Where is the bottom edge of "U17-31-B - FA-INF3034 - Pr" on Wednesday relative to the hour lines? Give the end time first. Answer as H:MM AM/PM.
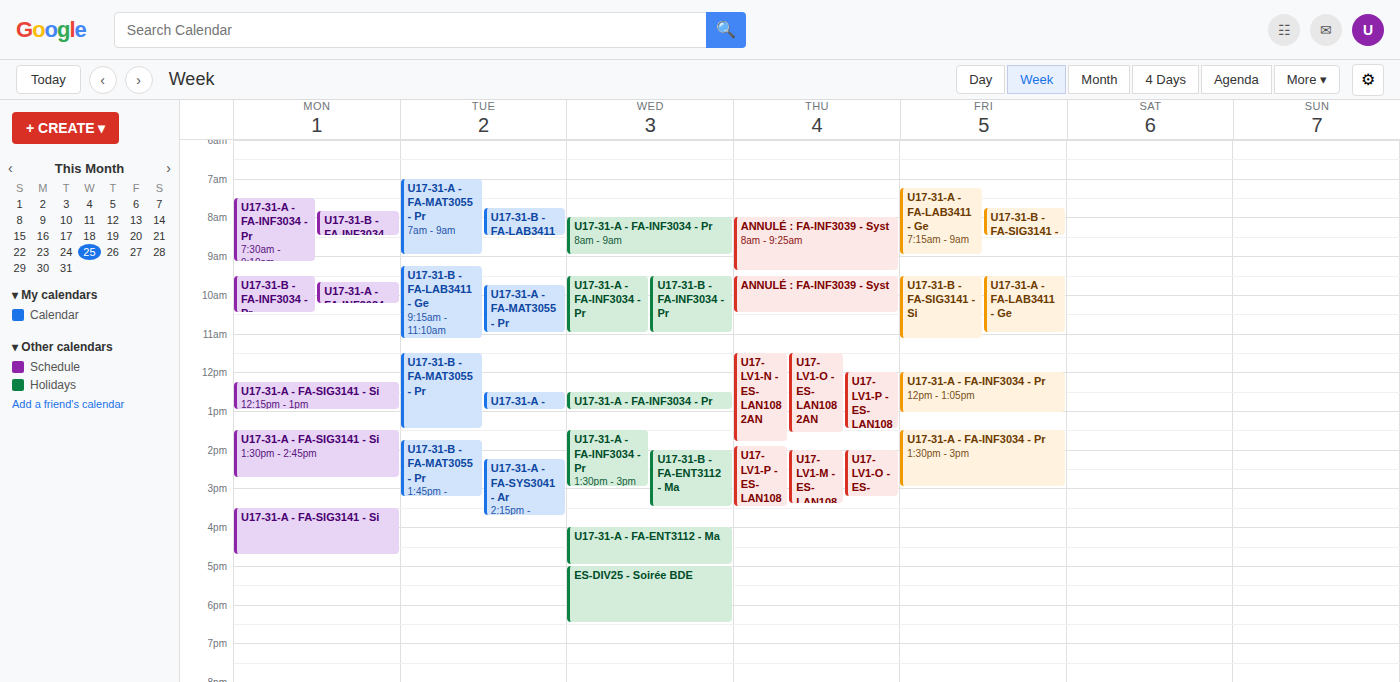
11:00 AM -- exactly on the 11 AM line.